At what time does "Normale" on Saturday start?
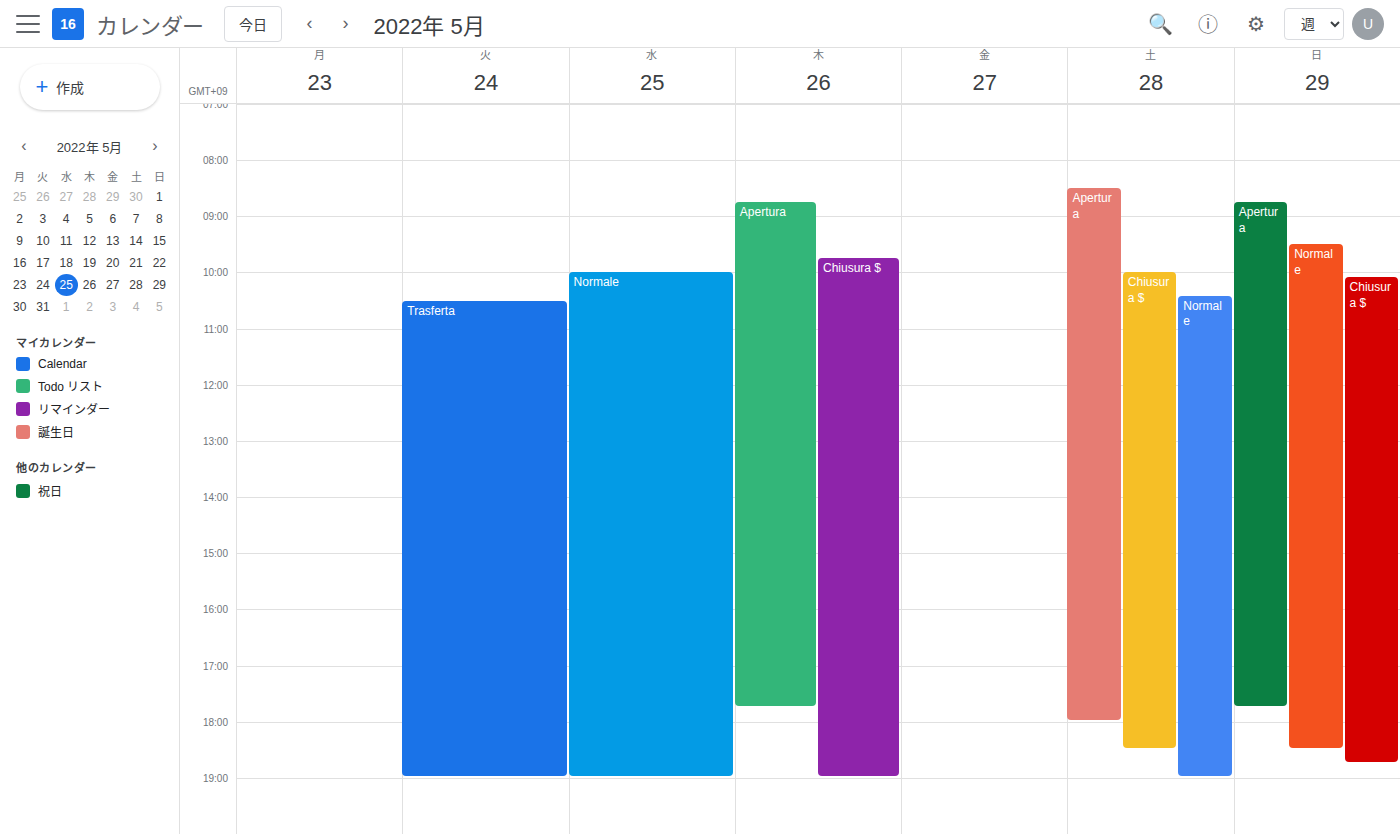
10:25